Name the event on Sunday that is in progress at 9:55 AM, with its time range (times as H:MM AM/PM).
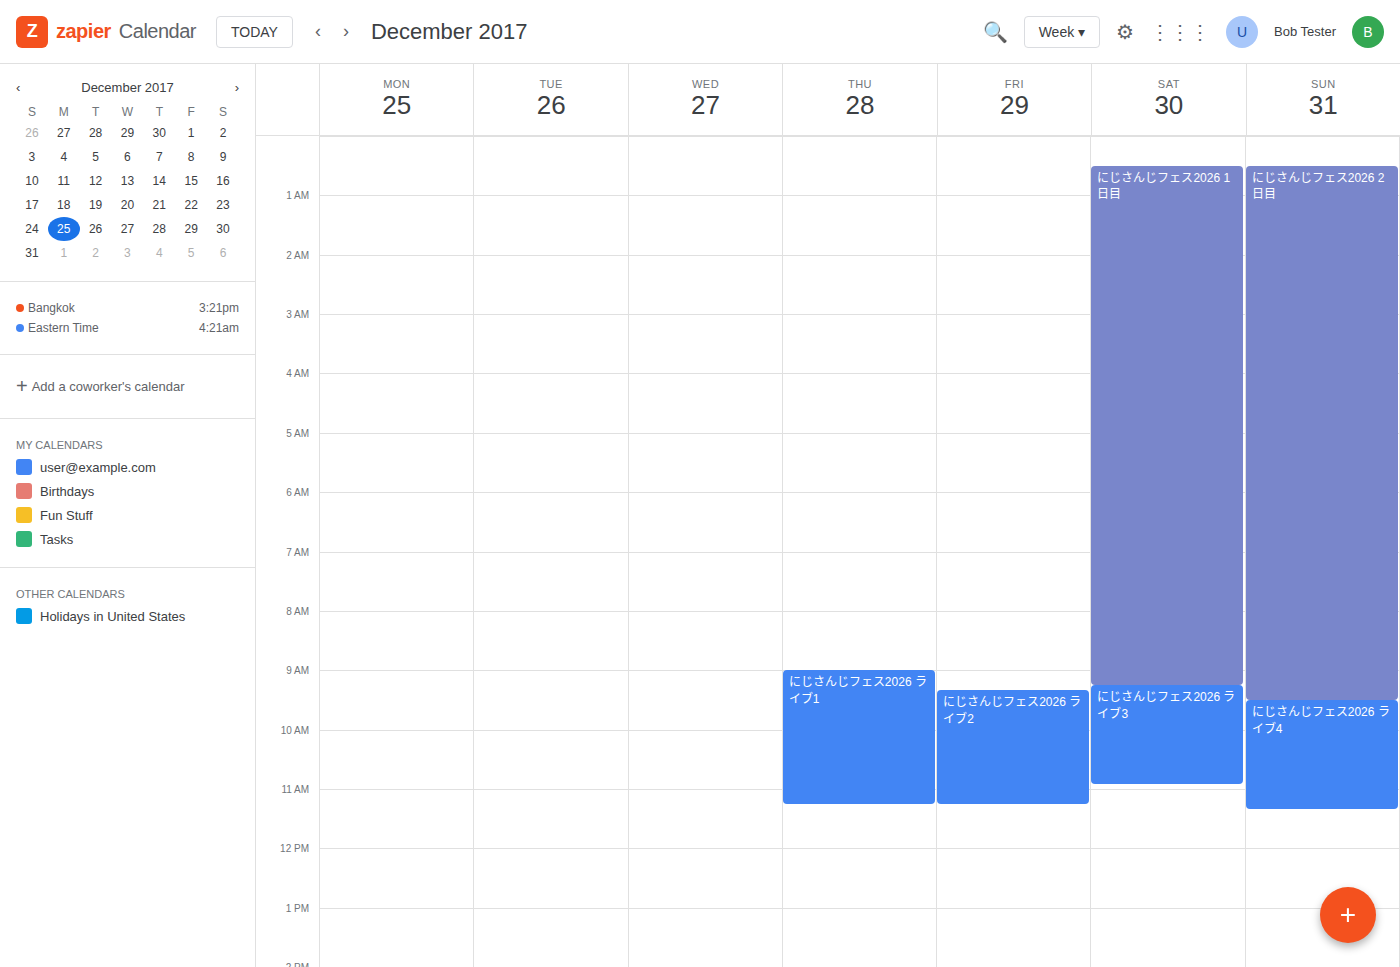
"にじさんじフェス2026 ライブ4", 9:30 AM to 11:20 AM